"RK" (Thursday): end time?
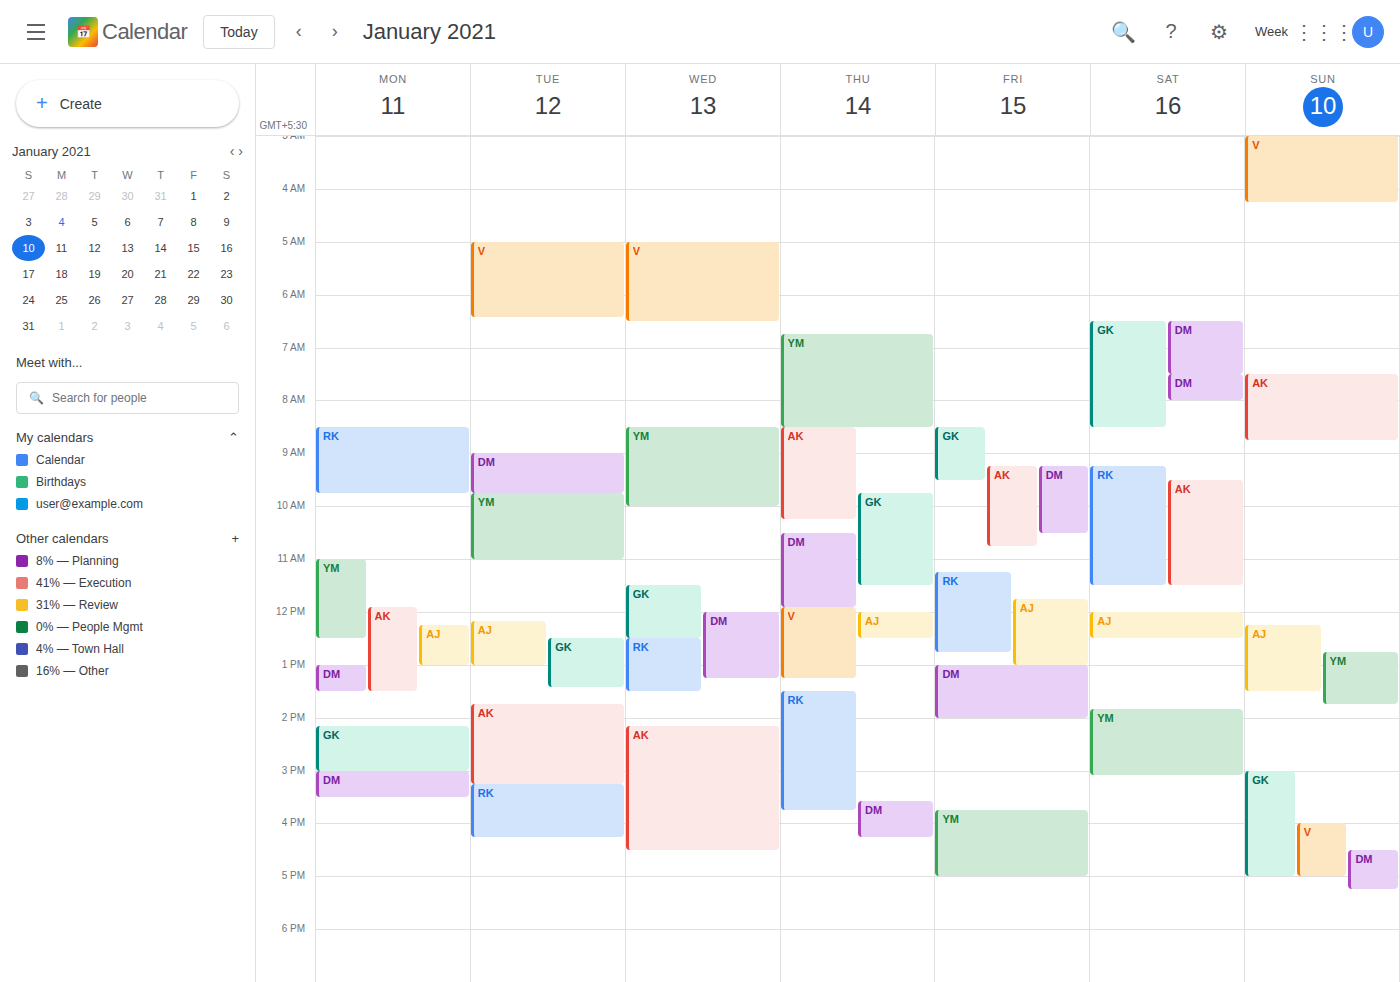
3:45 PM